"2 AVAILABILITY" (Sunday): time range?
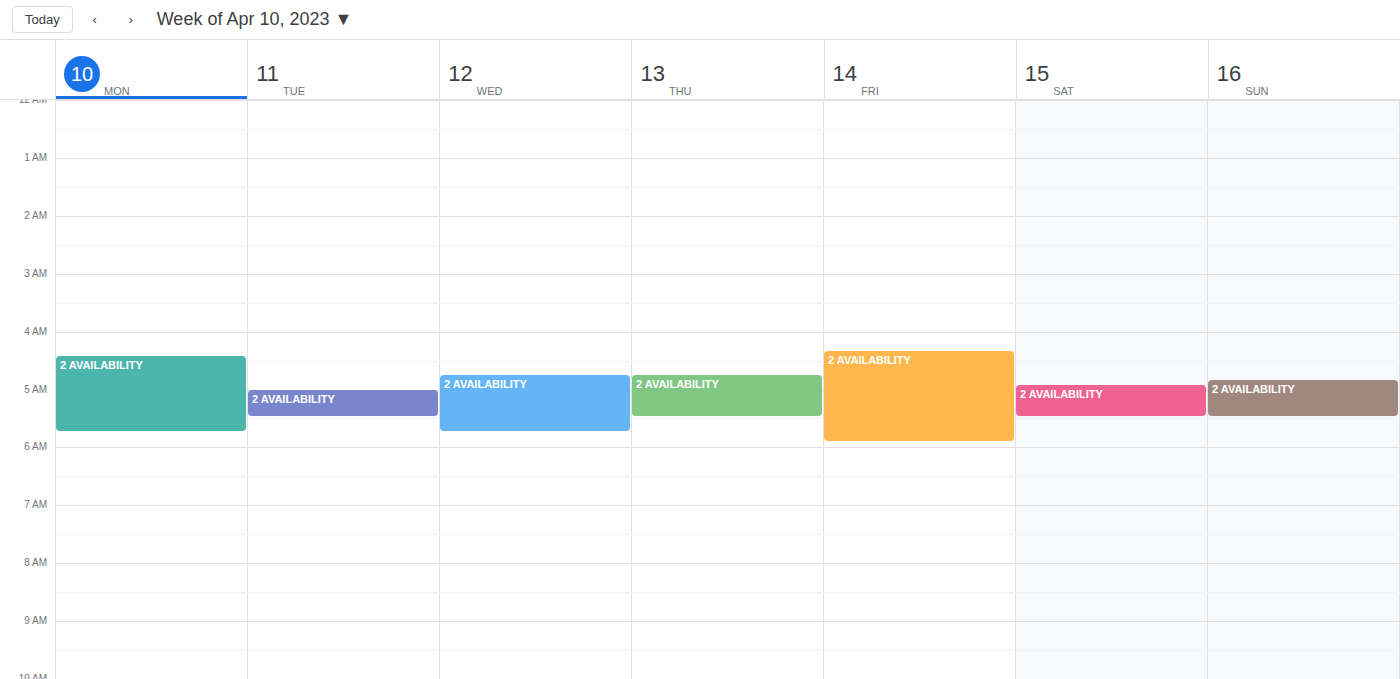
4:50 AM to 5:30 AM